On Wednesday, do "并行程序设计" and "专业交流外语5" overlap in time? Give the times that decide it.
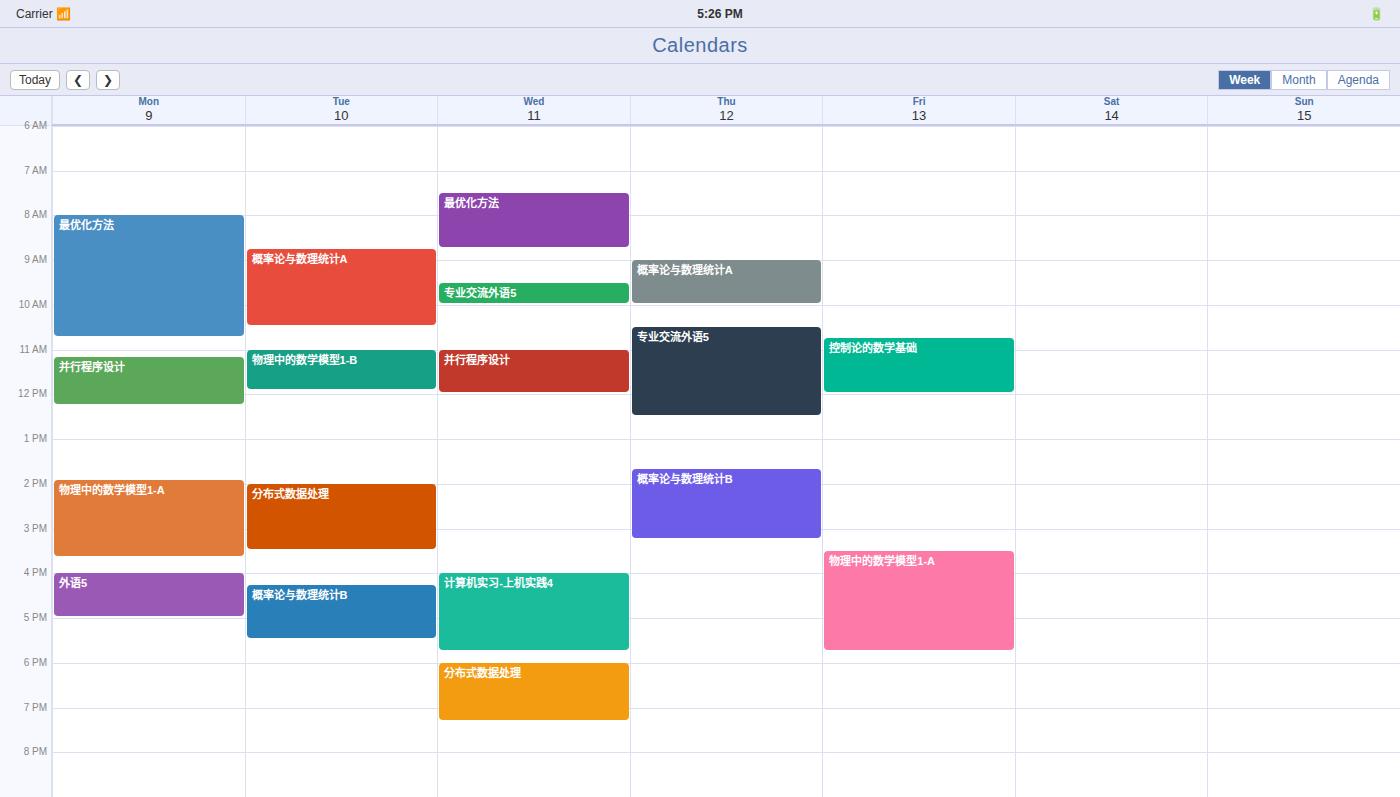
"专业交流外语5" ends at 10:00 AM and "并行程序设计" starts at 11:00 AM -- no overlap.